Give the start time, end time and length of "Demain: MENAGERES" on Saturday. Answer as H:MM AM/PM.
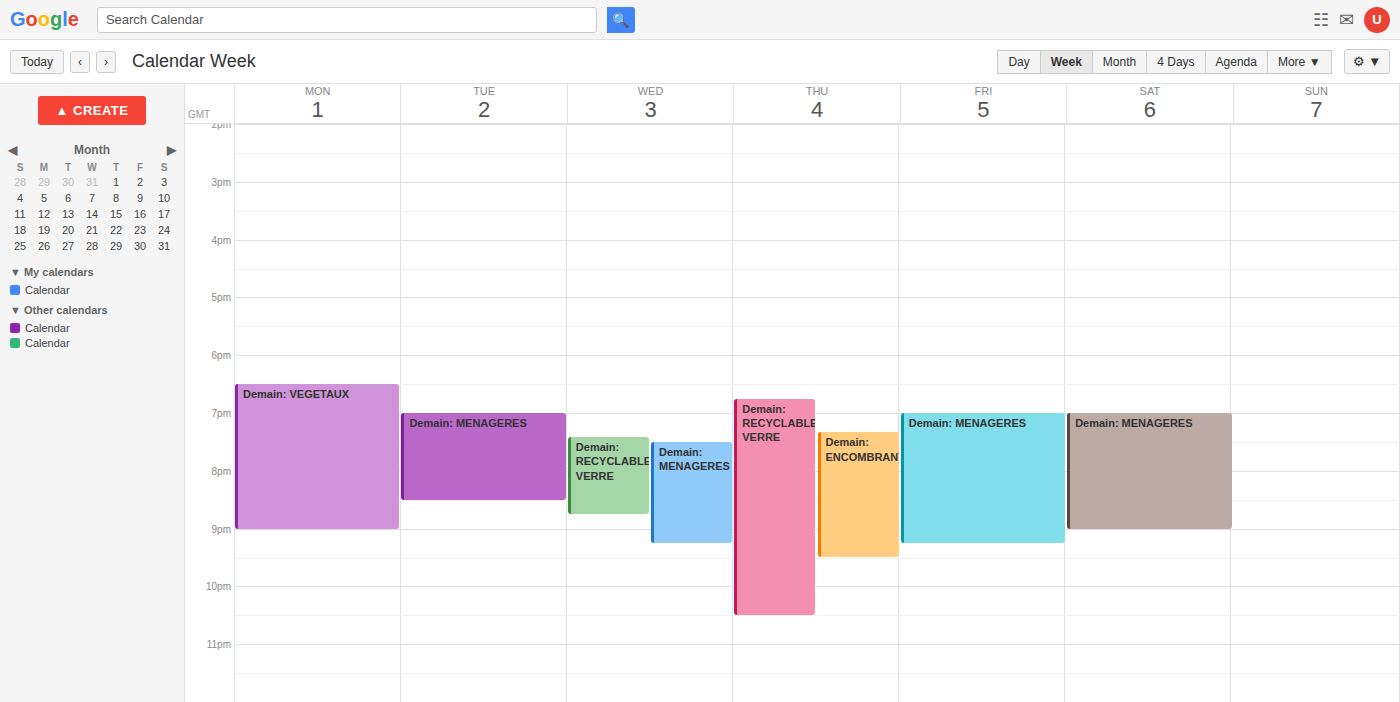
7:00 PM to 9:00 PM, 2 hours